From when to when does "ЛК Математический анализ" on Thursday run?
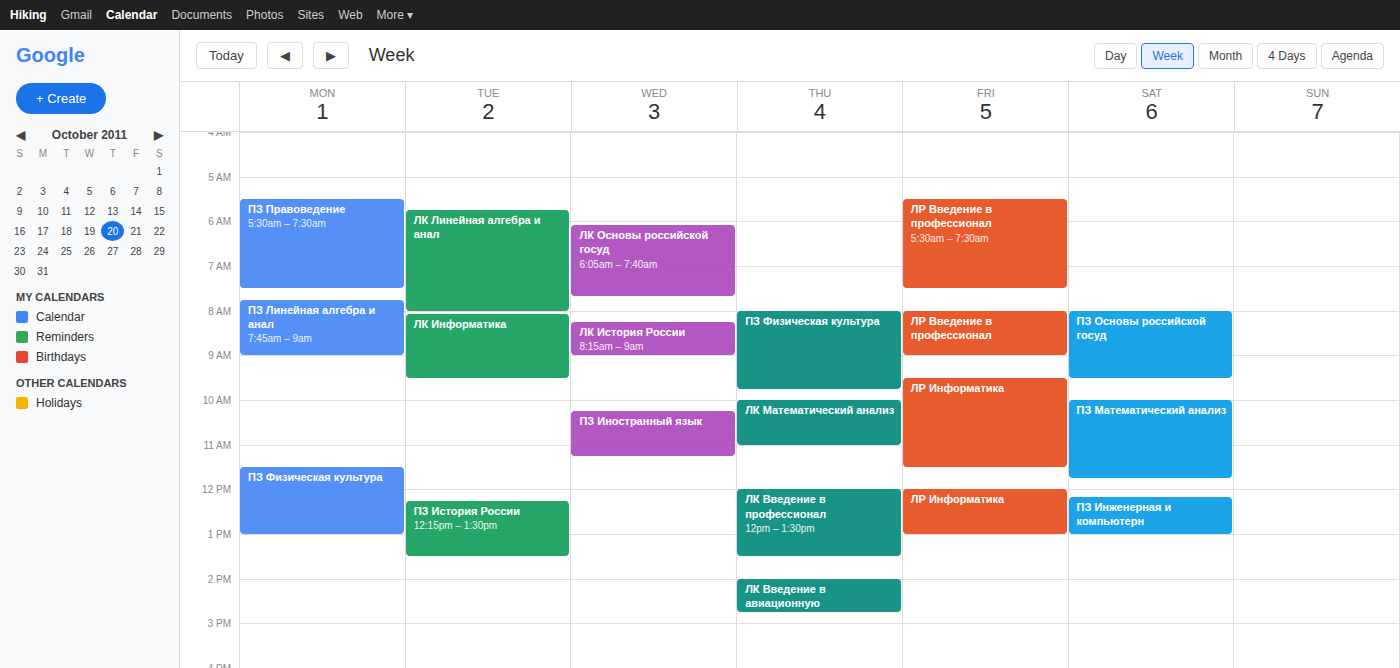
10:00 AM to 11:00 AM